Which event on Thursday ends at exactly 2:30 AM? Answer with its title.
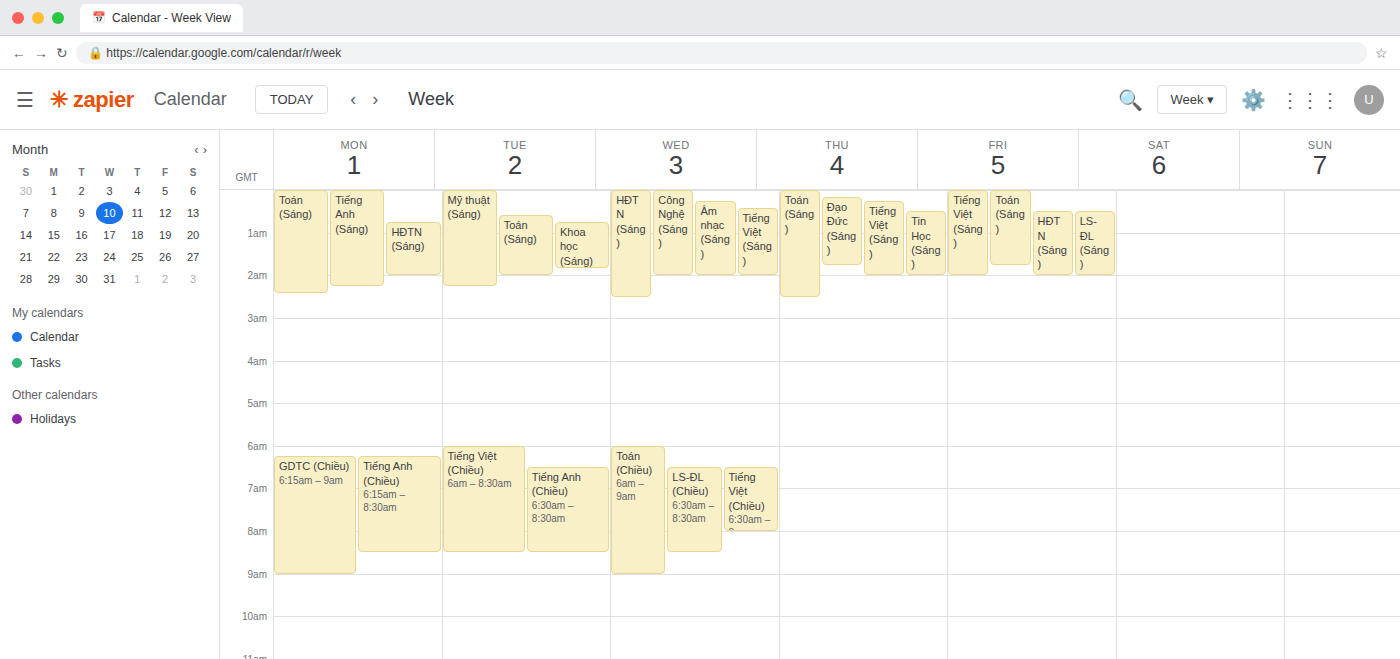
"Toán (Sáng)"